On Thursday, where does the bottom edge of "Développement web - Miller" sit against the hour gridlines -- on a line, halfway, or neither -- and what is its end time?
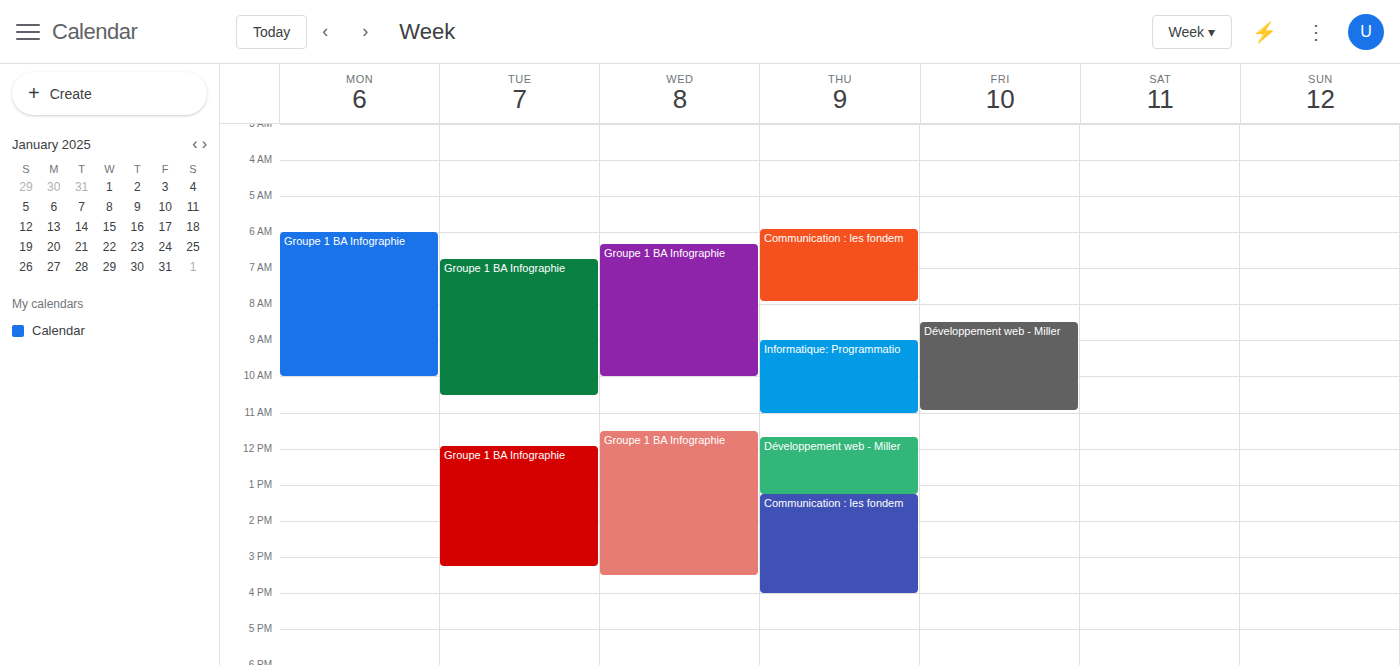
1:15 PM -- neither: a quarter of the way from the 1 PM line to the 2 PM line.